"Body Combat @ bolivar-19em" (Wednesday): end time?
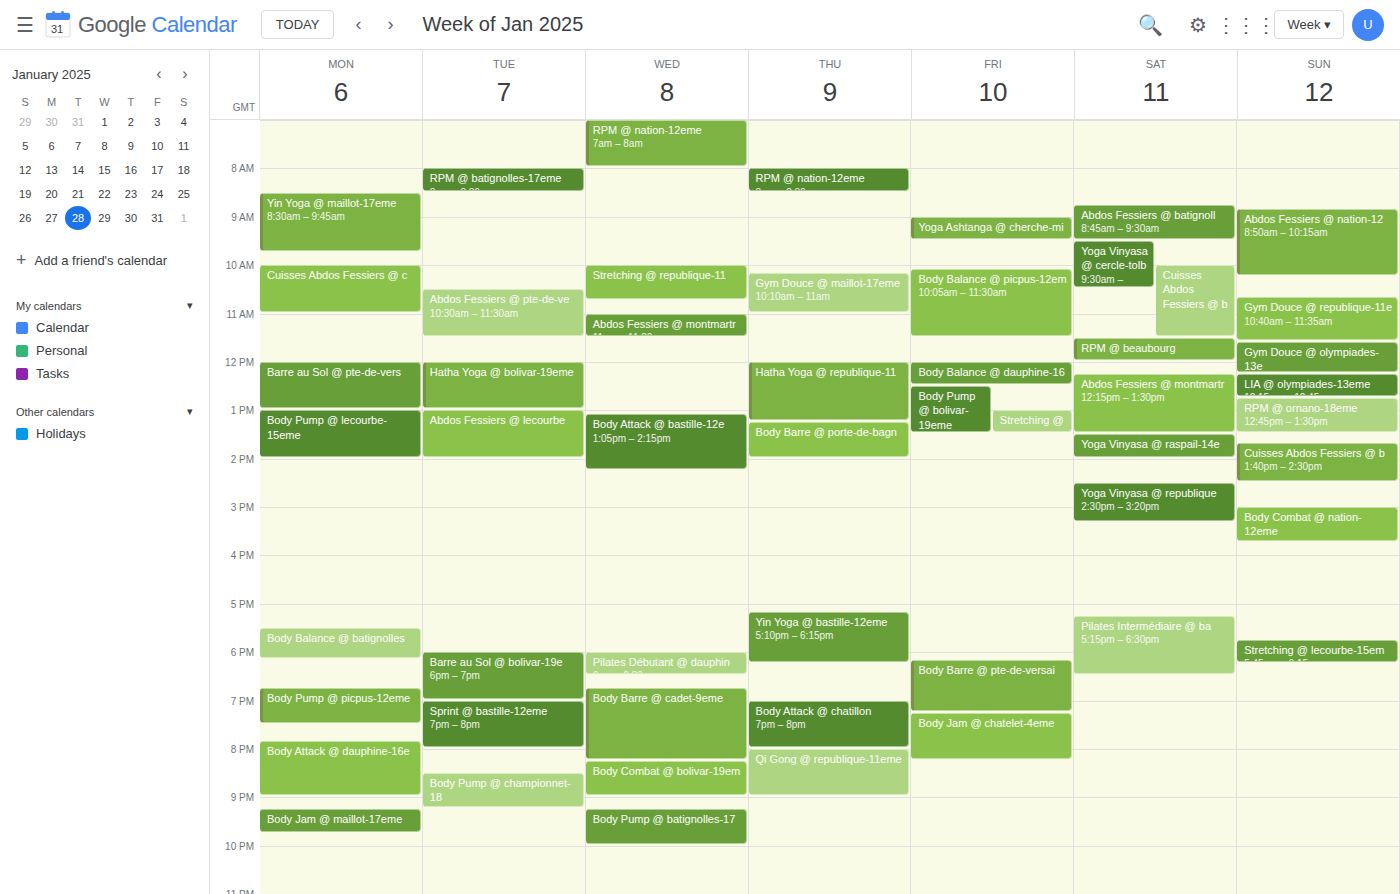
9:00 PM